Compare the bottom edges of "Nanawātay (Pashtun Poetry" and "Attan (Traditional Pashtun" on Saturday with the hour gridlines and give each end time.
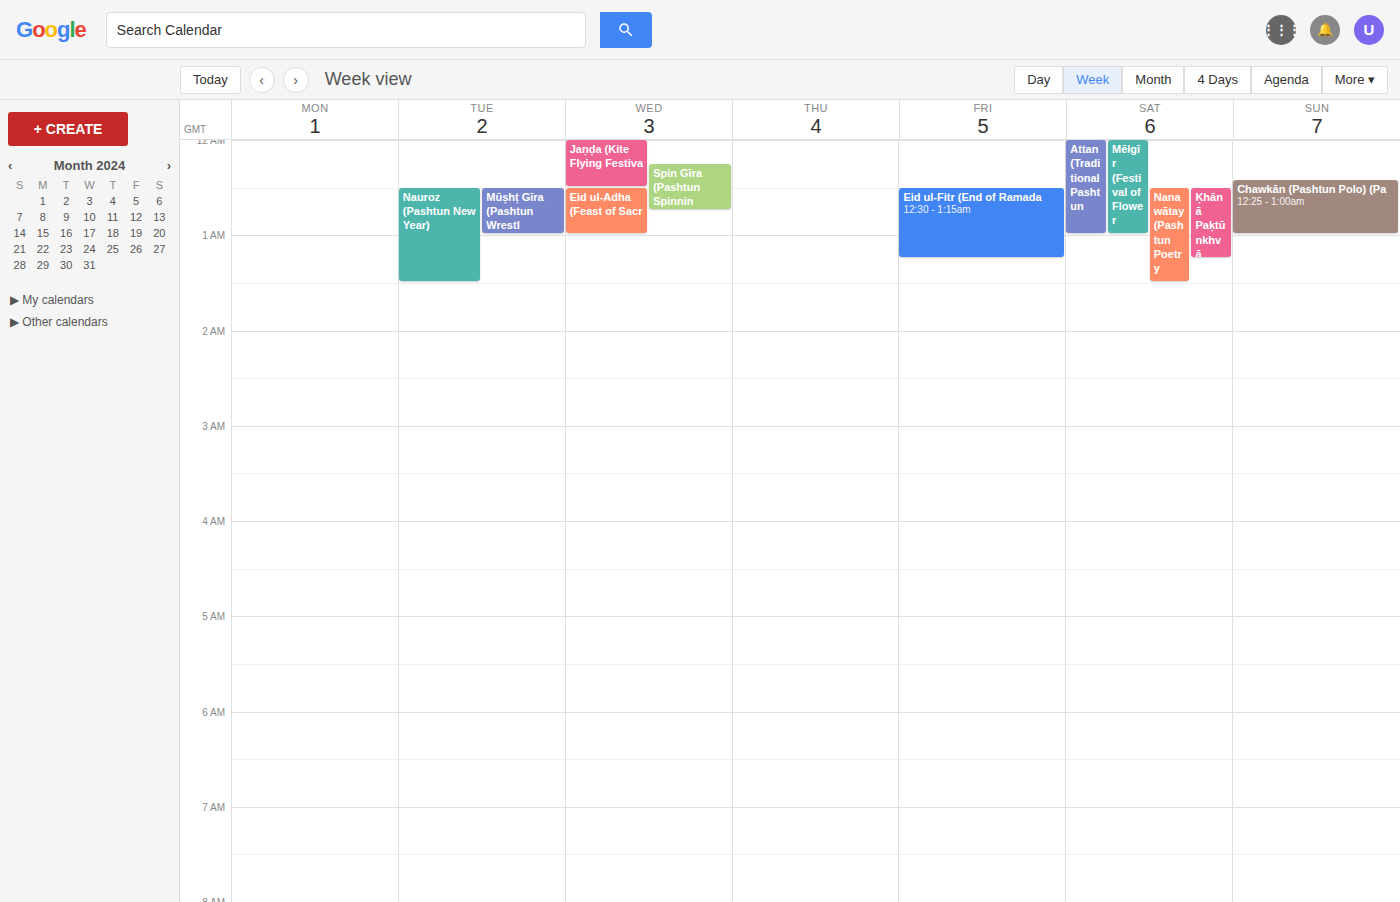
"Nanawātay (Pashtun Poetry": 1:30 AM, halfway between the 1 AM and 2 AM lines. "Attan (Traditional Pashtun": 1:00 AM, exactly on the 1 AM line.